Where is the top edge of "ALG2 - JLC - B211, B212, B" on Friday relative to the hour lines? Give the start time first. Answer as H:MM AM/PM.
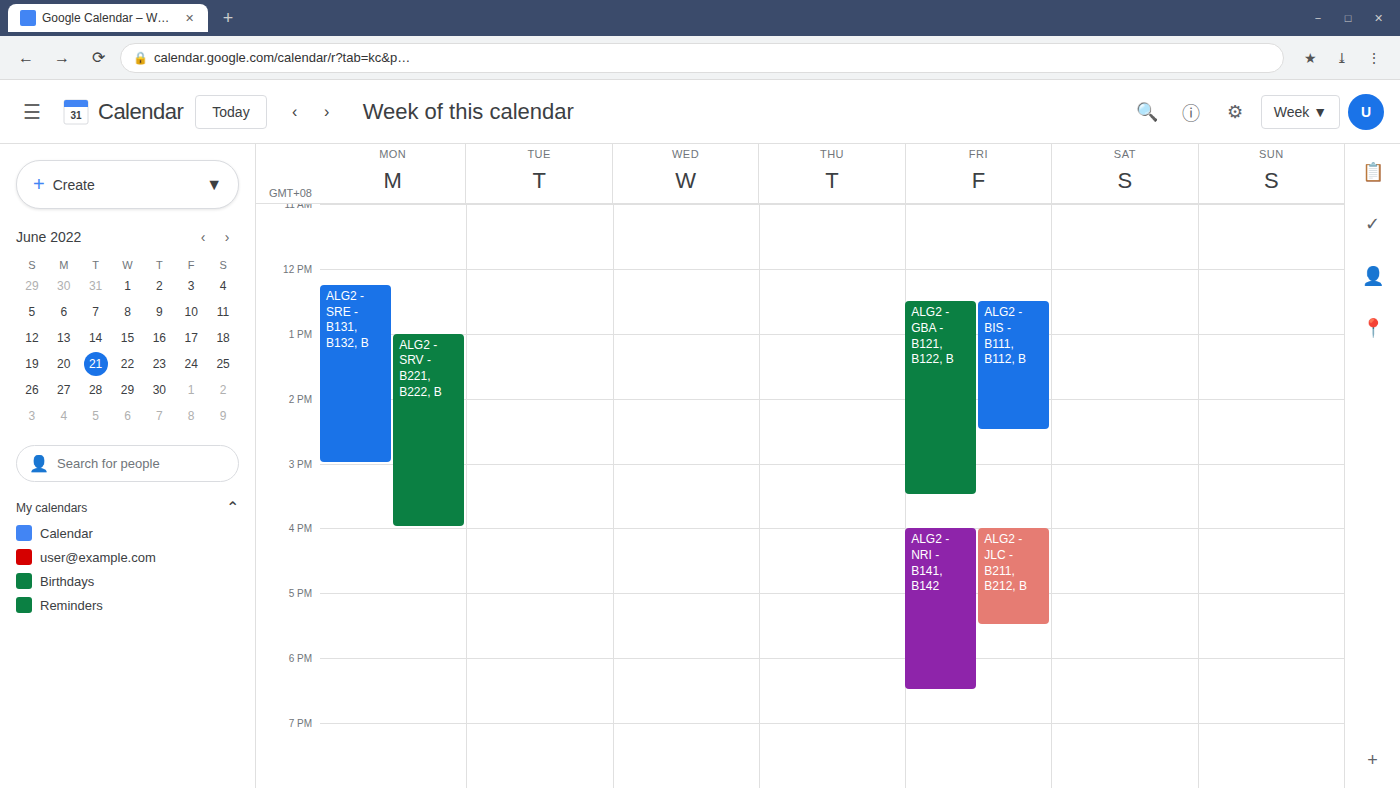
4:00 PM -- exactly on the 4 PM line.